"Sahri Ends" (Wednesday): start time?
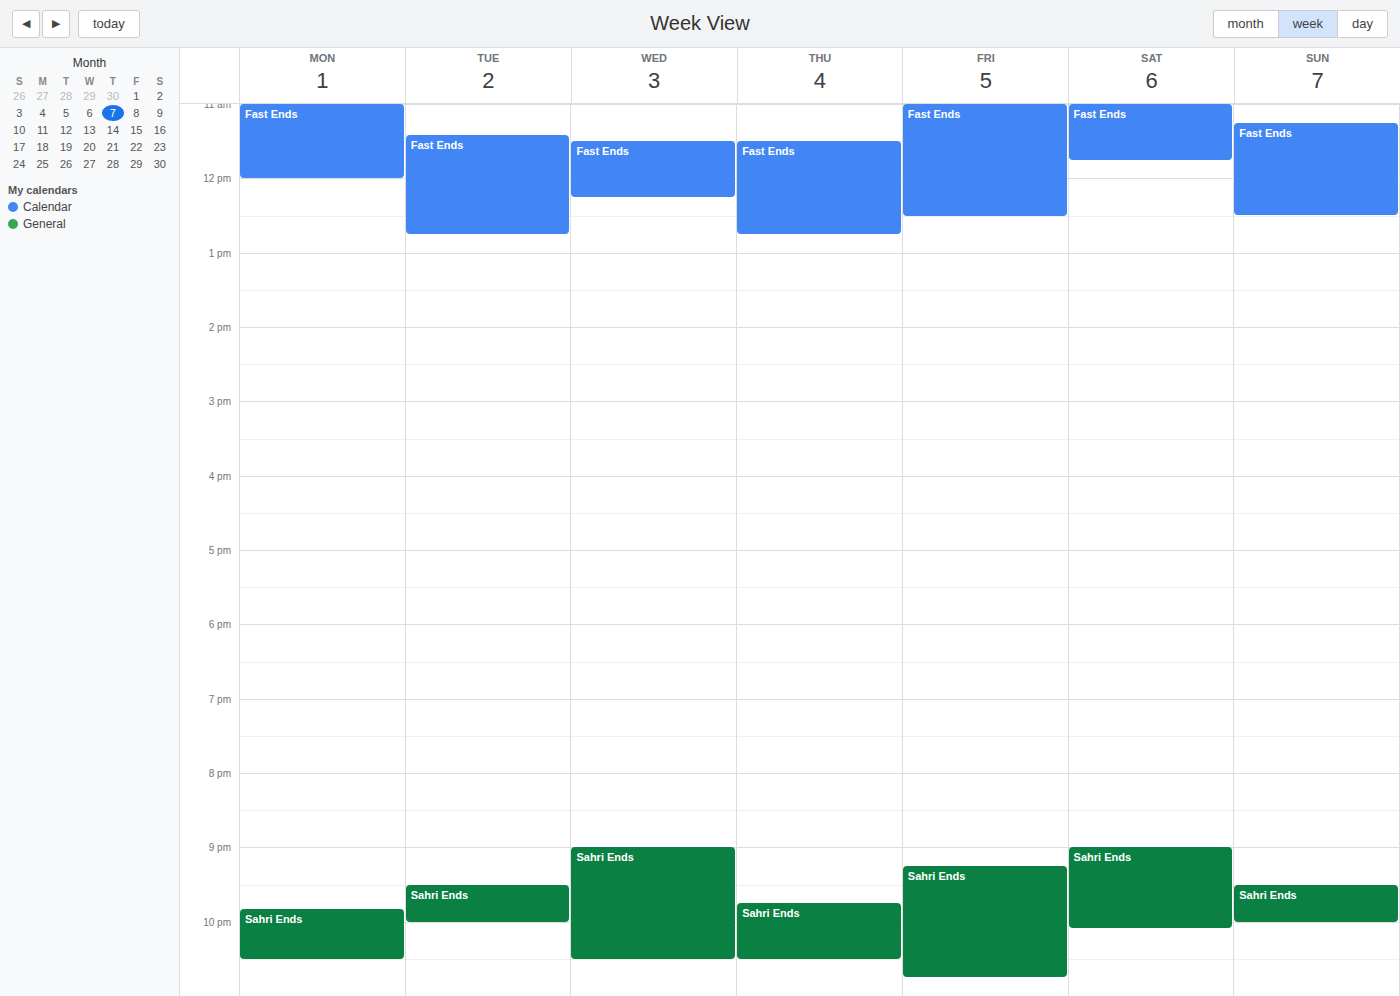
9:00 PM